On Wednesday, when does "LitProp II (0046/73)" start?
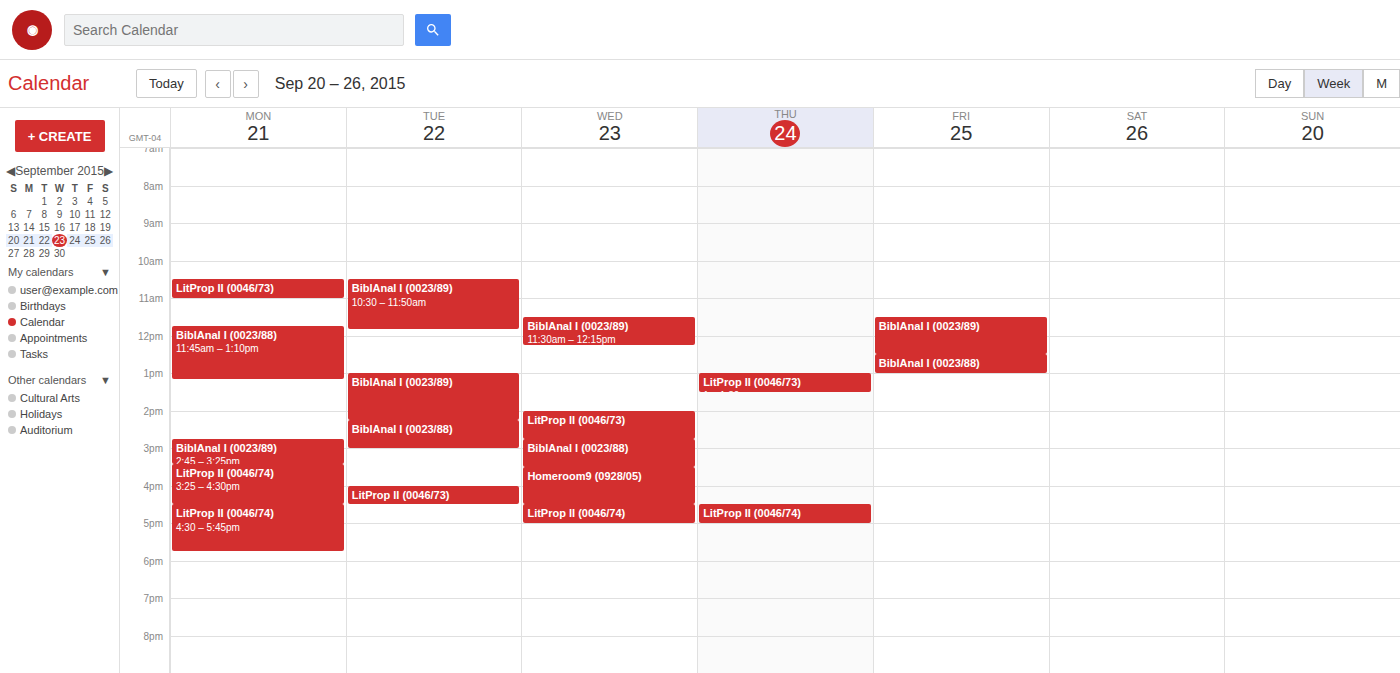
2:00 PM